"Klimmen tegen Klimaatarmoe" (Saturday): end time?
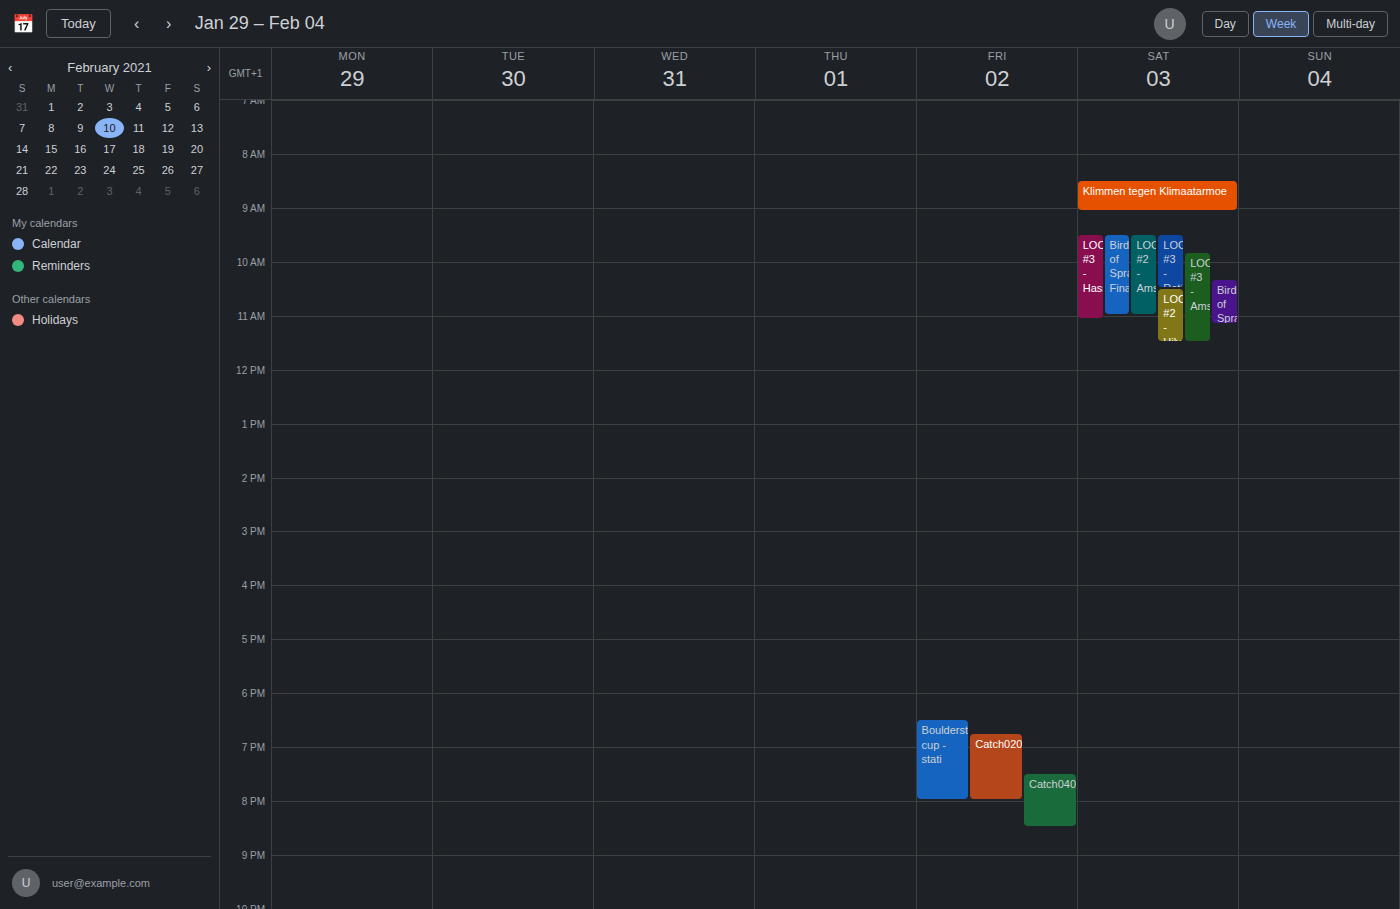
9:05 AM